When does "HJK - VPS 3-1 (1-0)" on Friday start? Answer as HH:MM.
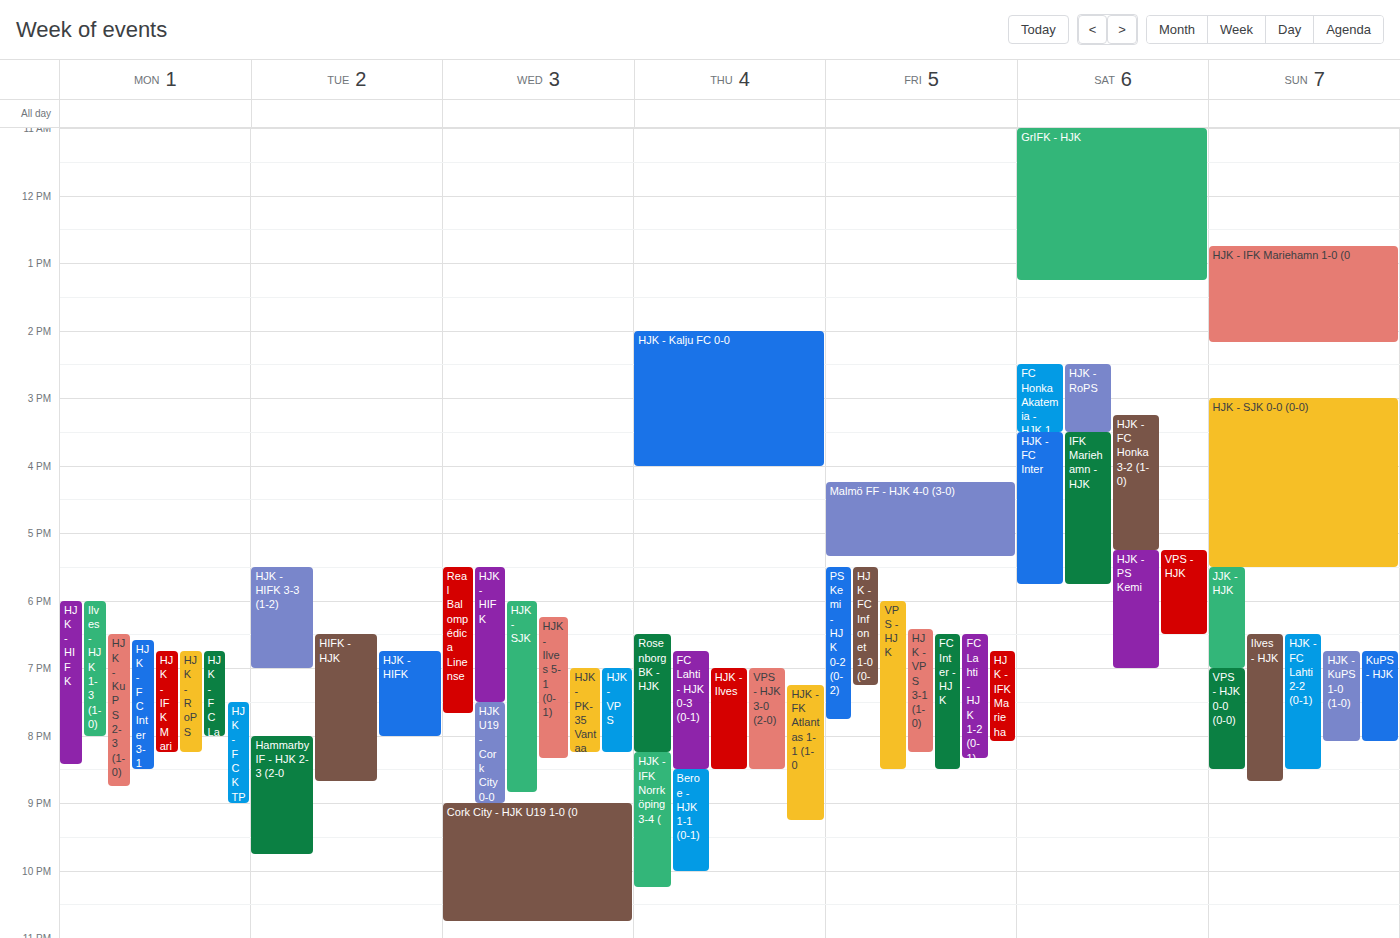
18:25